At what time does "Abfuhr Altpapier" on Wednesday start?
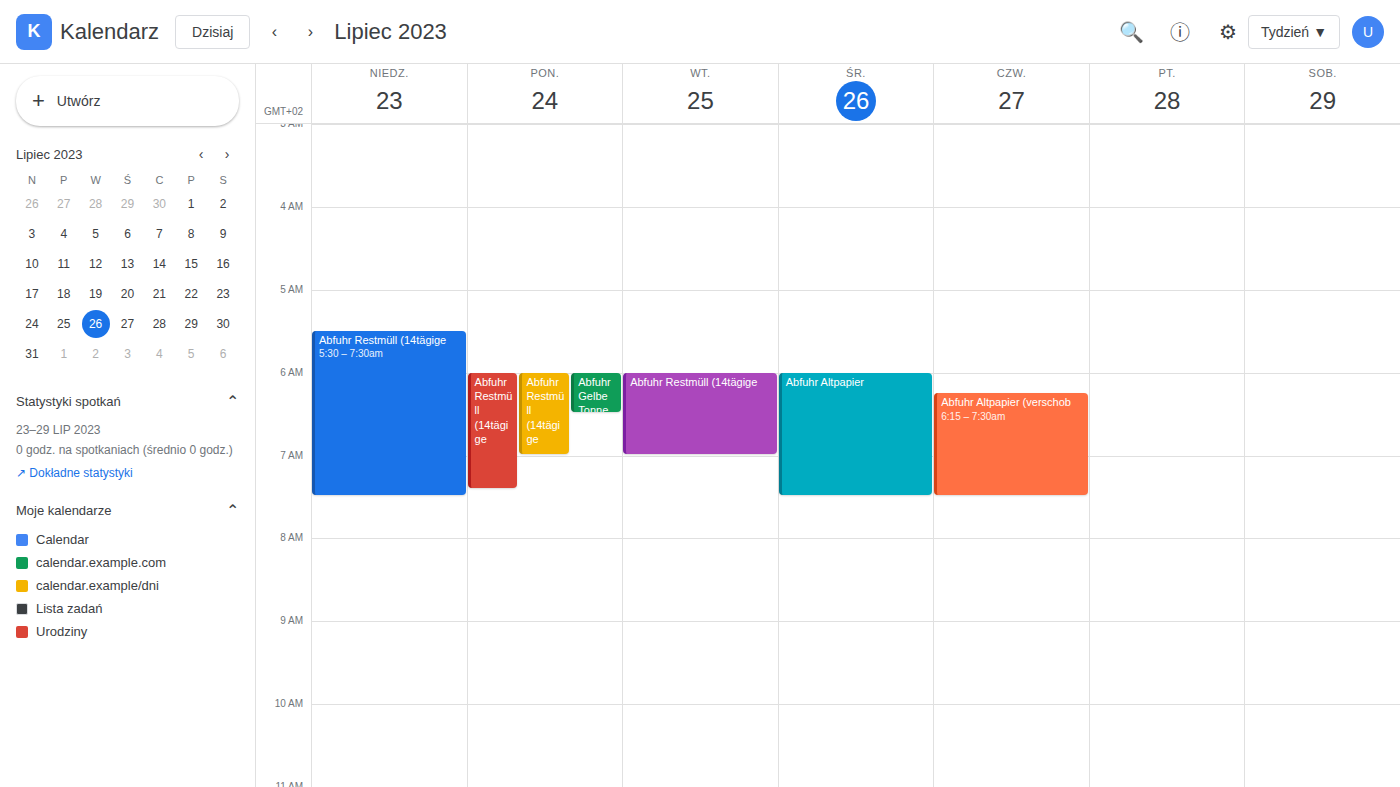
6:00 AM